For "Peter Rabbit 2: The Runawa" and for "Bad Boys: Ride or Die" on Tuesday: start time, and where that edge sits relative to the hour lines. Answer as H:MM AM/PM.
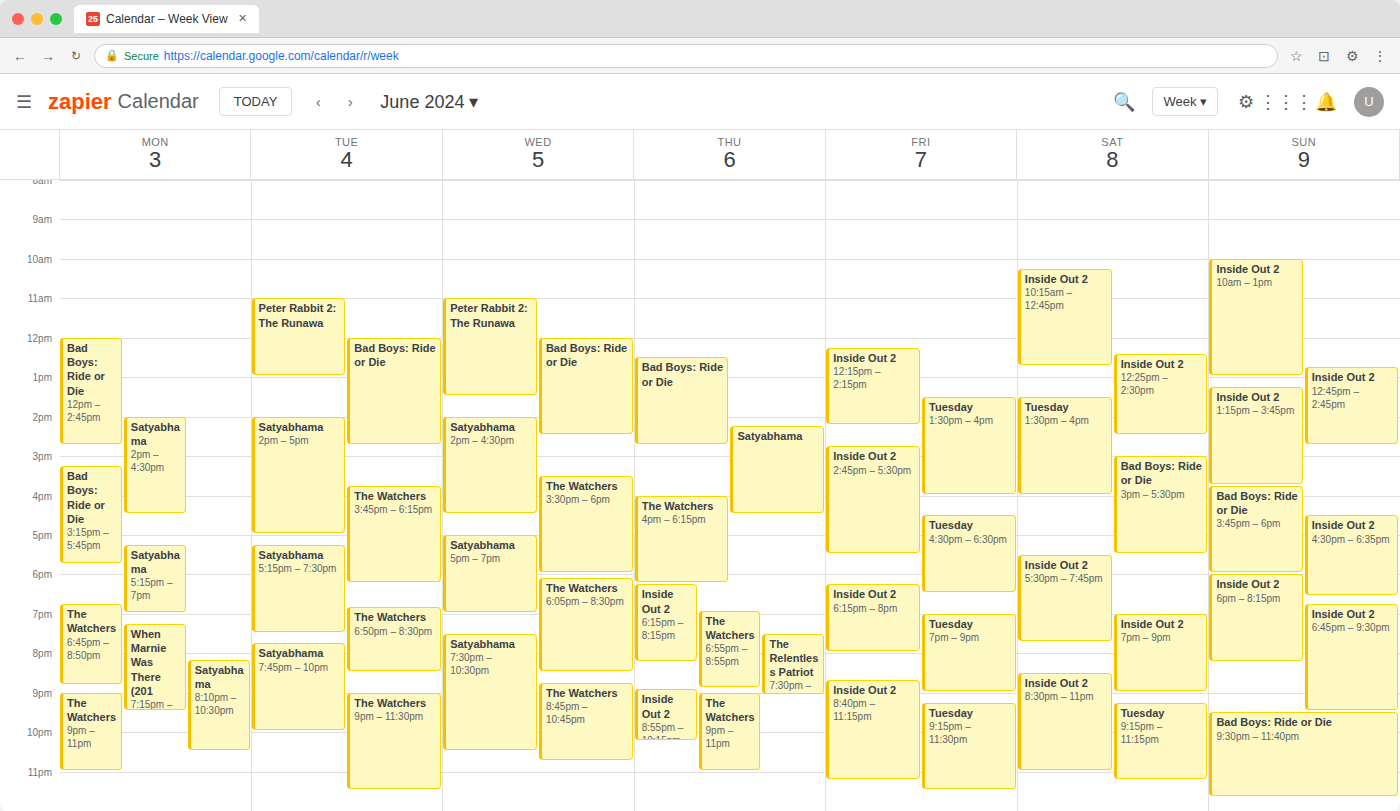
"Peter Rabbit 2: The Runawa": 11:00 AM, exactly on the 11 AM line. "Bad Boys: Ride or Die": 12:00 PM, exactly on the 12 PM line.